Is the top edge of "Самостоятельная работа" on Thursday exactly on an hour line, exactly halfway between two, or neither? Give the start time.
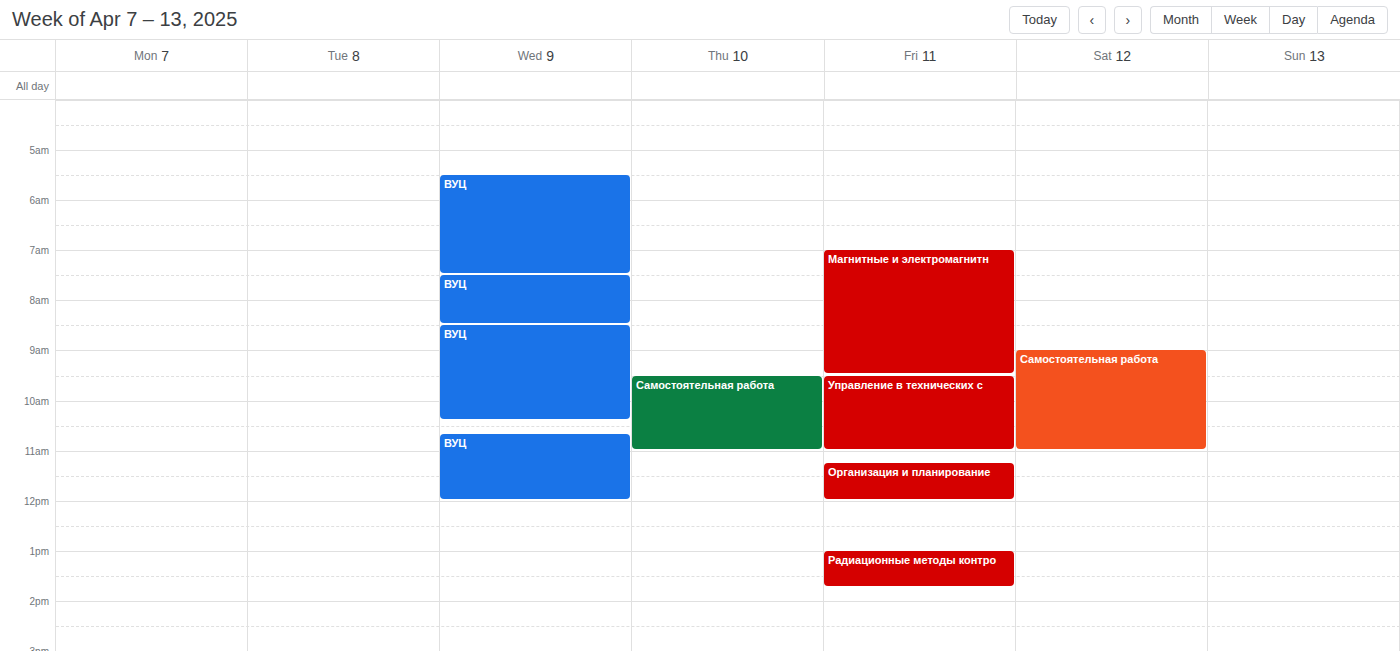
9:30 AM -- halfway between the 9 AM and 10 AM lines.